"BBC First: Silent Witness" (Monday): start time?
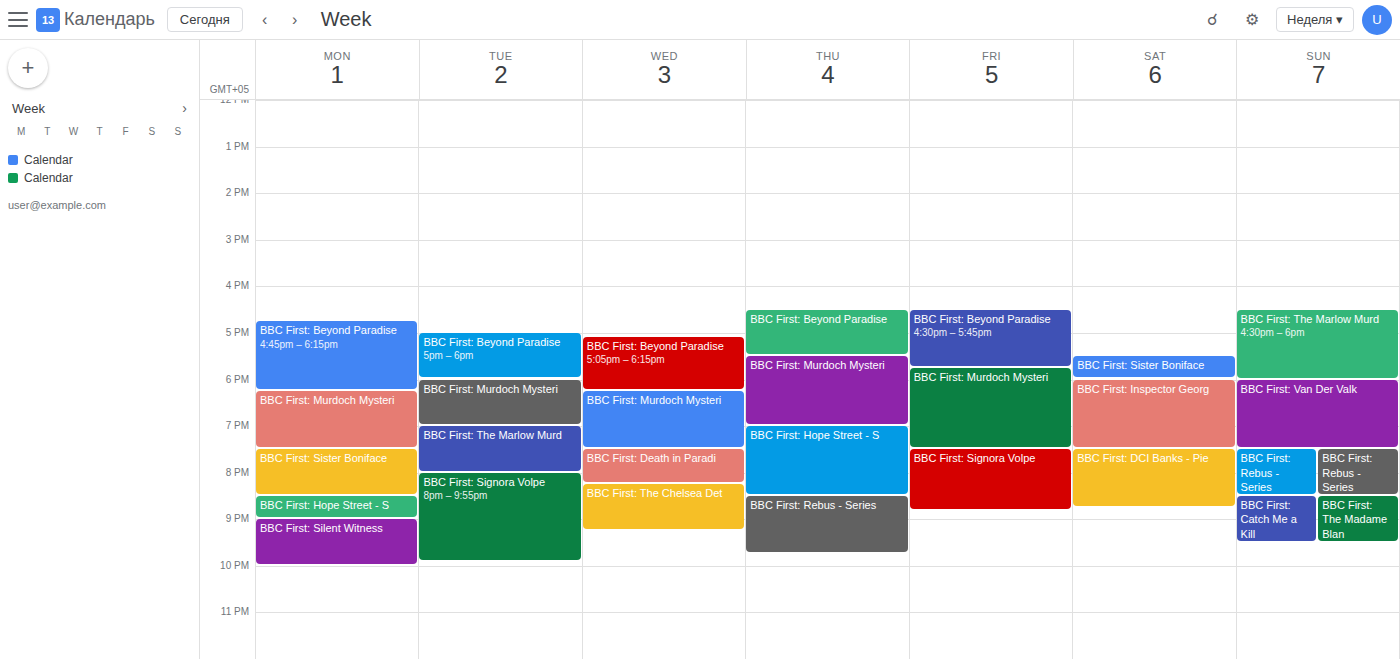
9:00 PM